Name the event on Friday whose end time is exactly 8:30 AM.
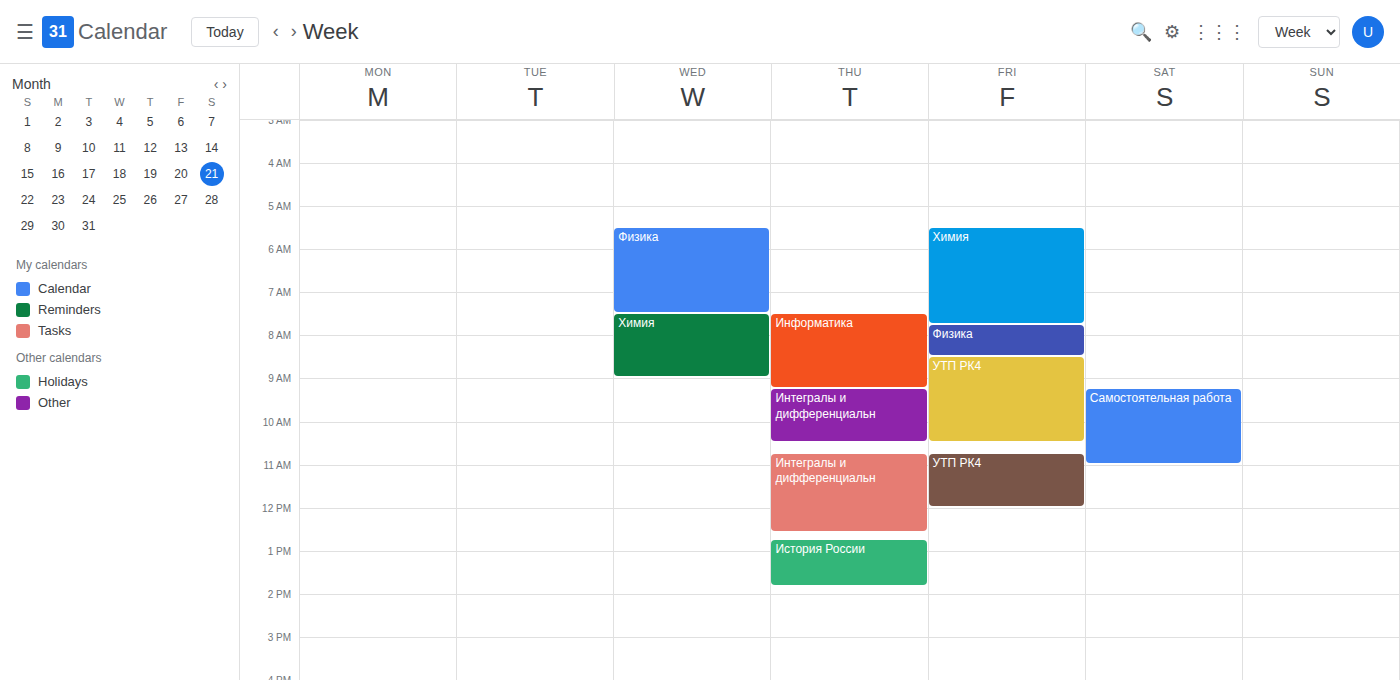
"Физика"